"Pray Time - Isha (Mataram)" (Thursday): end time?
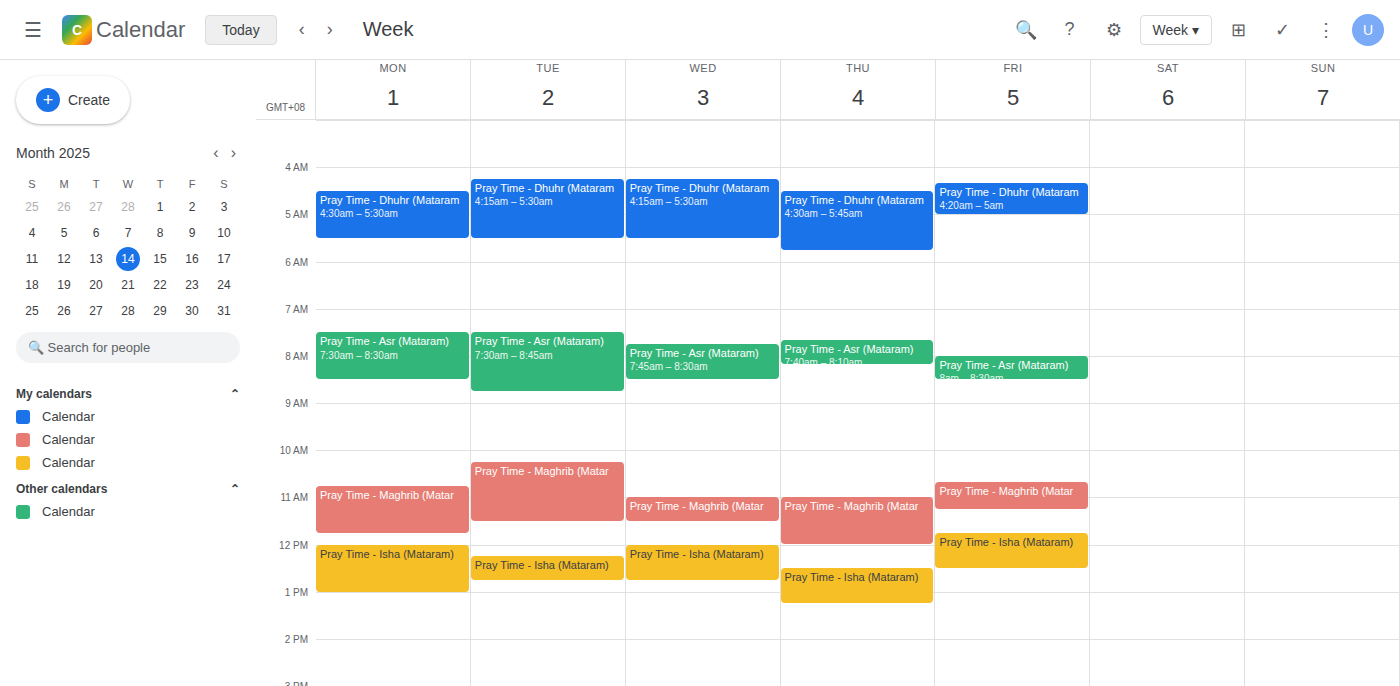
1:15 PM